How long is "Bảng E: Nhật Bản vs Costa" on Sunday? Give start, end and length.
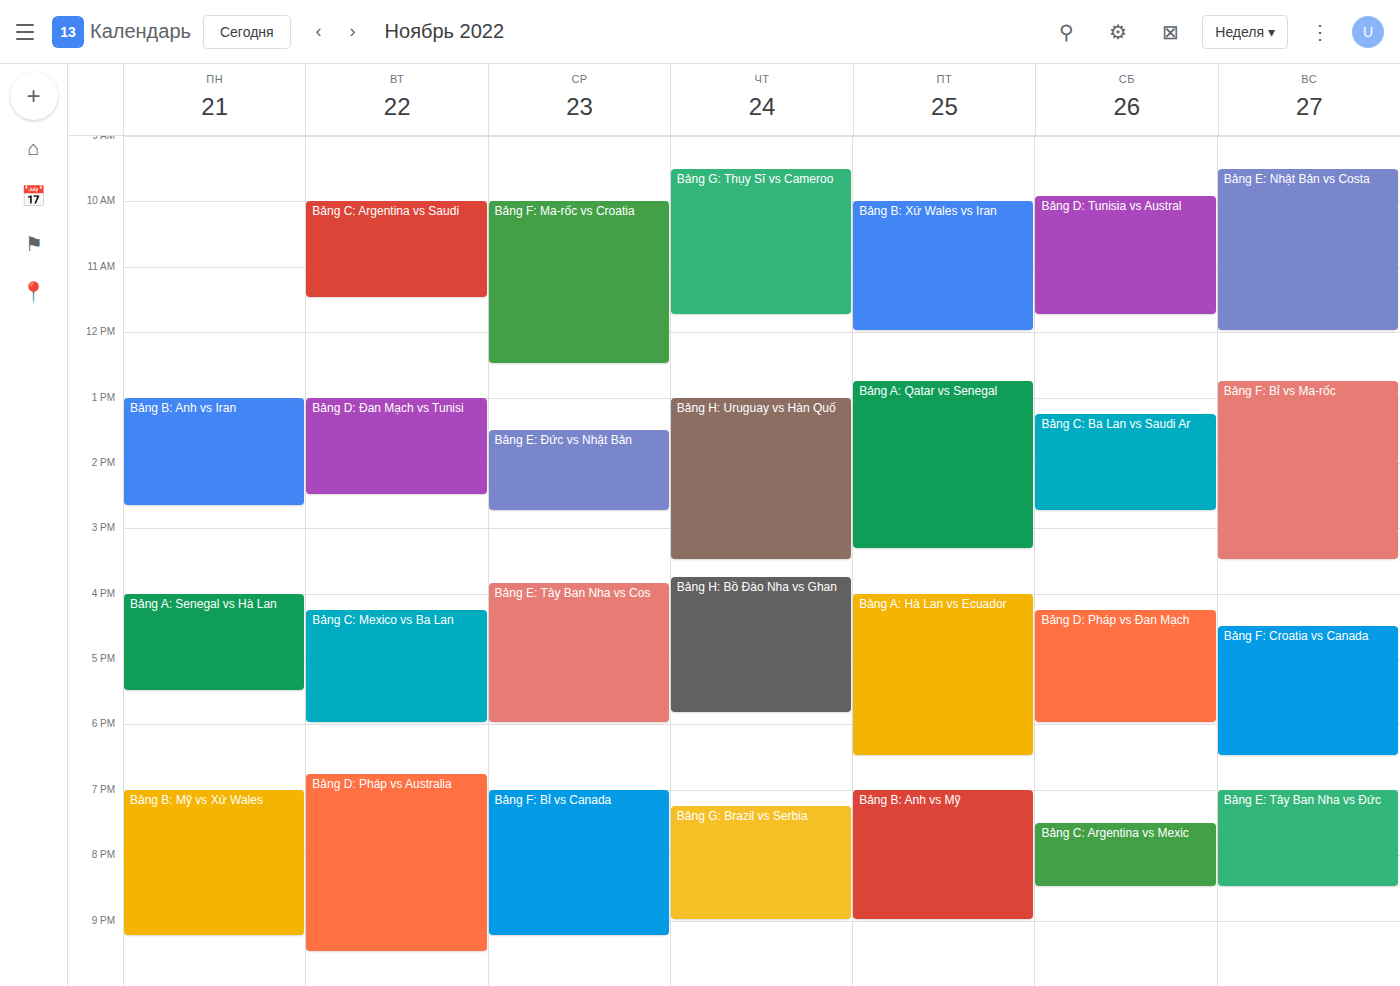
9:30 AM to 12:00 PM, 2 hours 30 minutes